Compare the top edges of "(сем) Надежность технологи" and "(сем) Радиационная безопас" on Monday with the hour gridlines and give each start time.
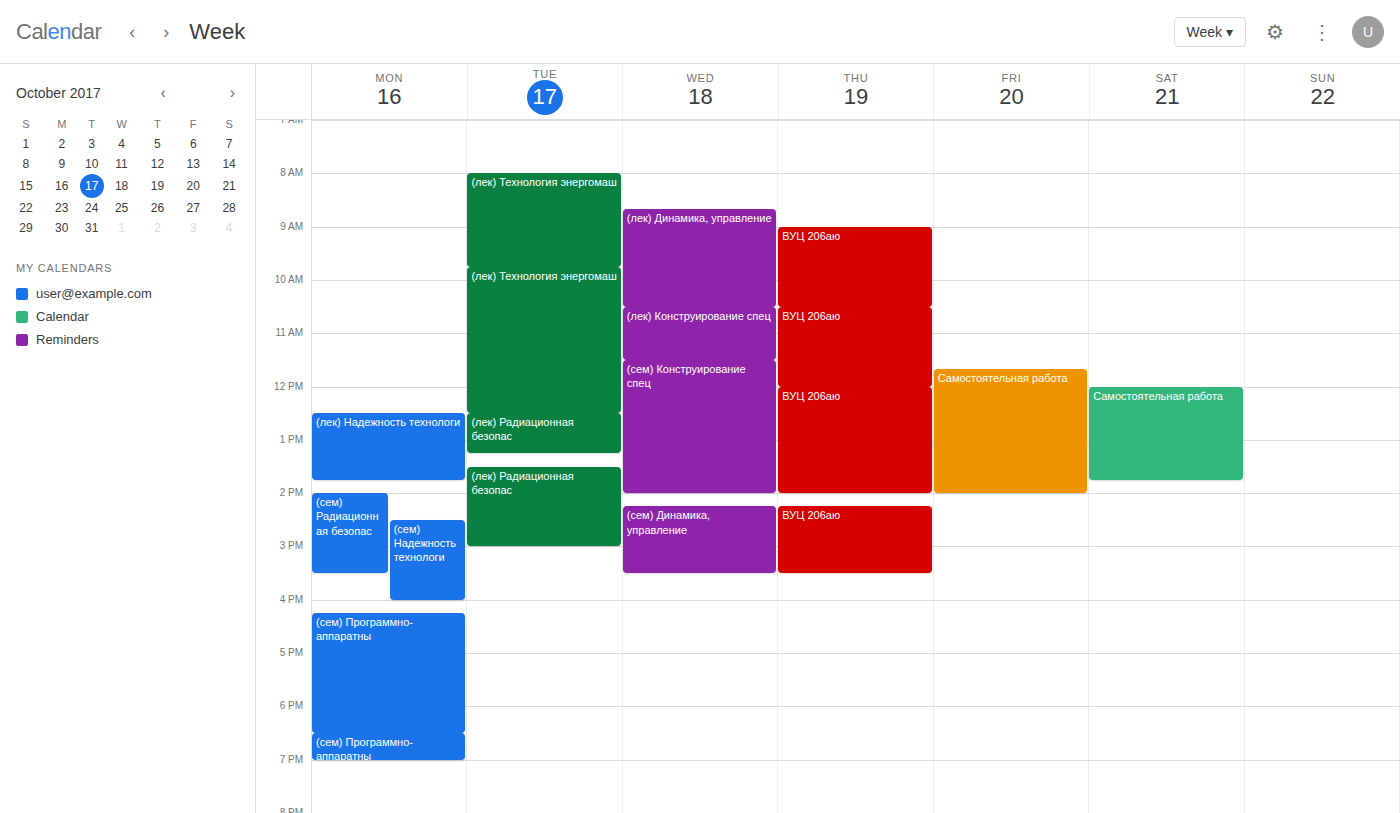
"(сем) Надежность технологи": 2:30 PM, halfway between the 2 PM and 3 PM lines. "(сем) Радиационная безопас": 2:00 PM, exactly on the 2 PM line.